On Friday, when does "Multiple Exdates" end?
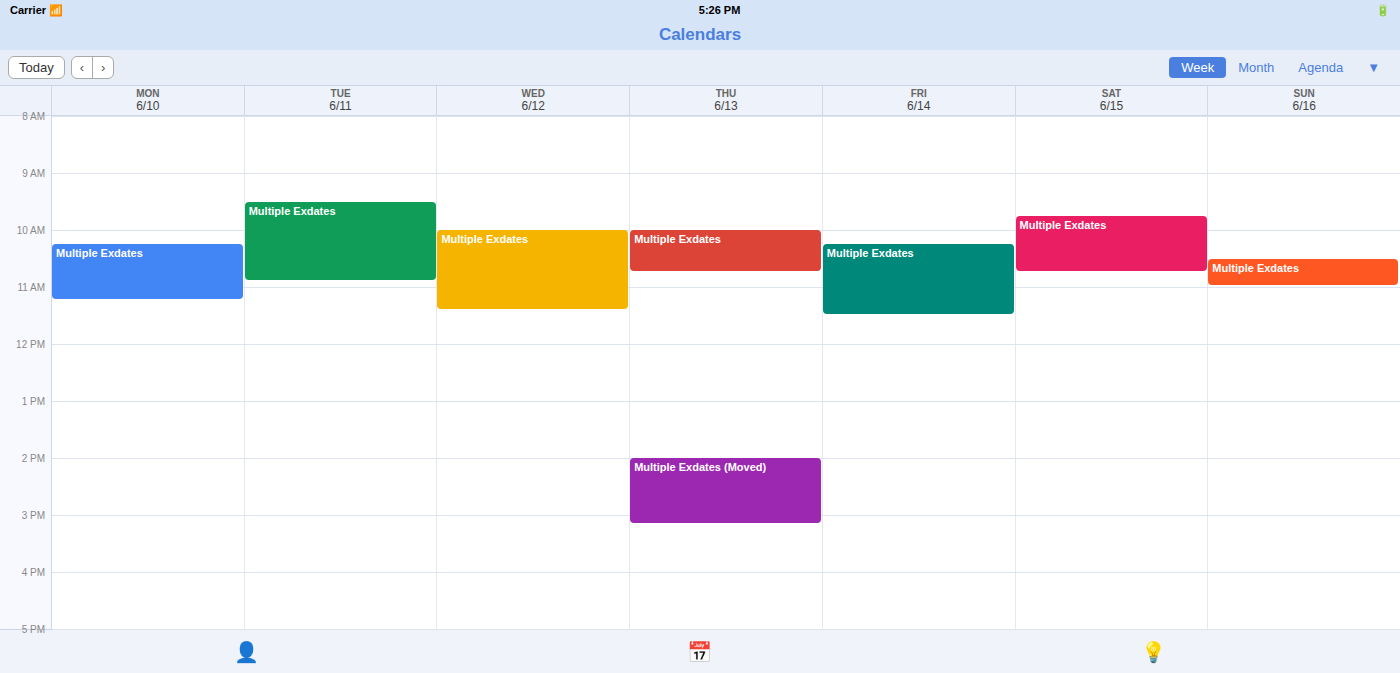
11:30